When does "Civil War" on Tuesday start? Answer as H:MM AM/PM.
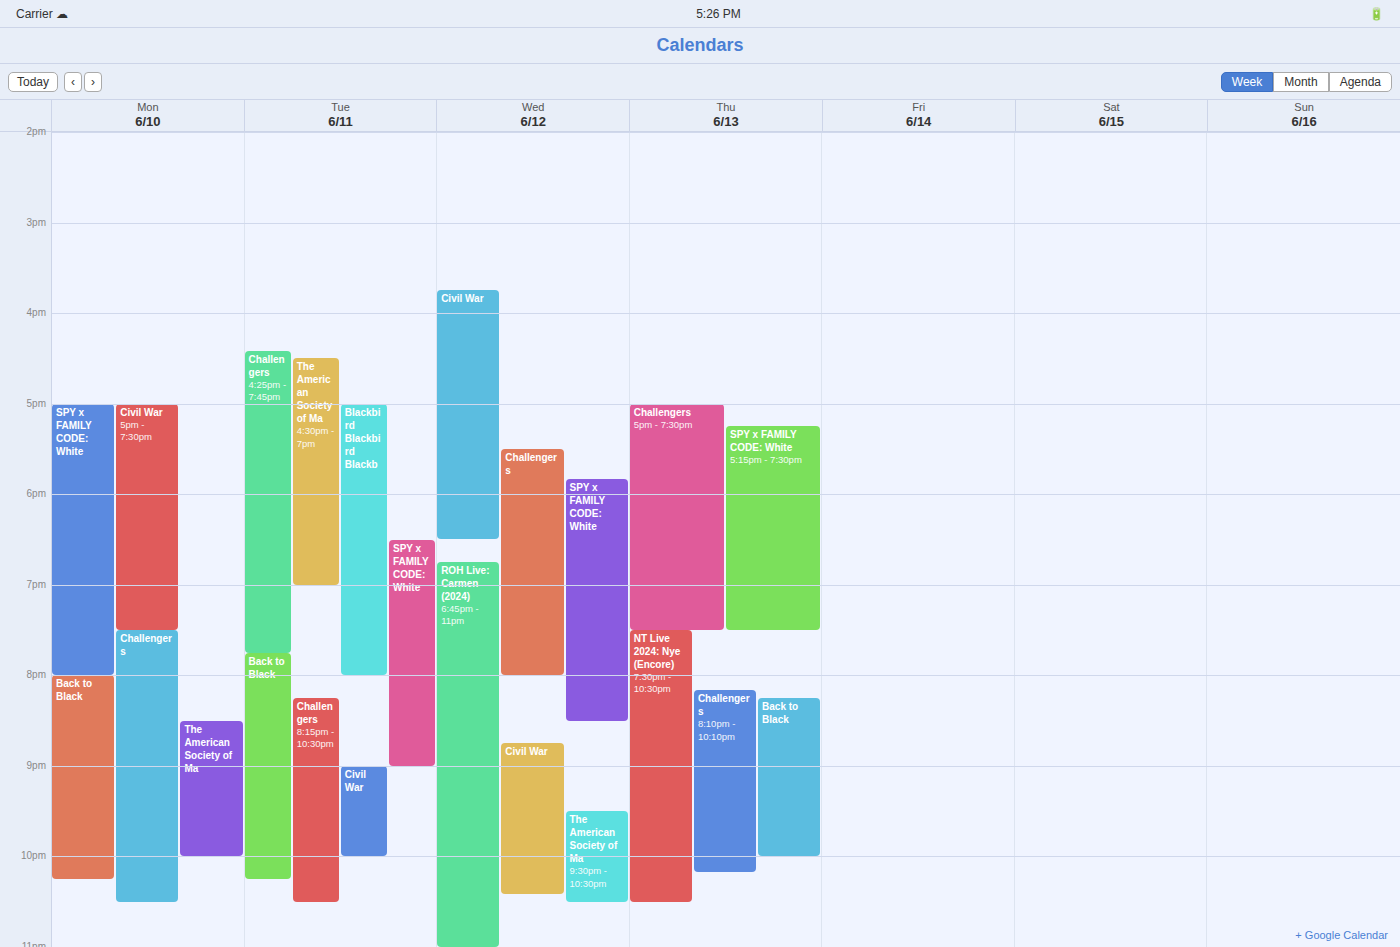
9:00 PM